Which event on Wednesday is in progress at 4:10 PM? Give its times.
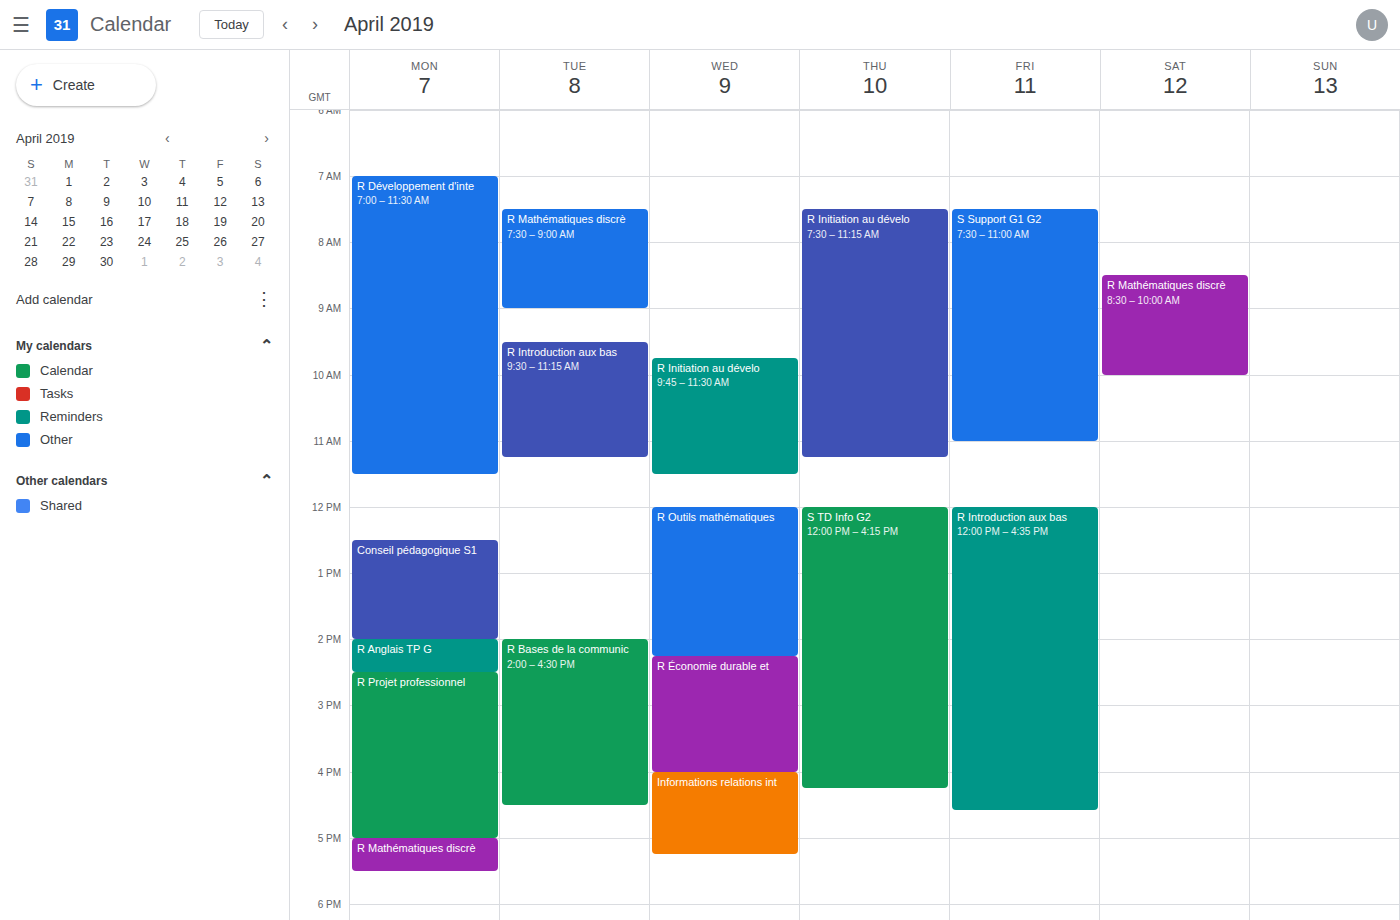
"Informations relations int", 4:00 PM to 5:15 PM